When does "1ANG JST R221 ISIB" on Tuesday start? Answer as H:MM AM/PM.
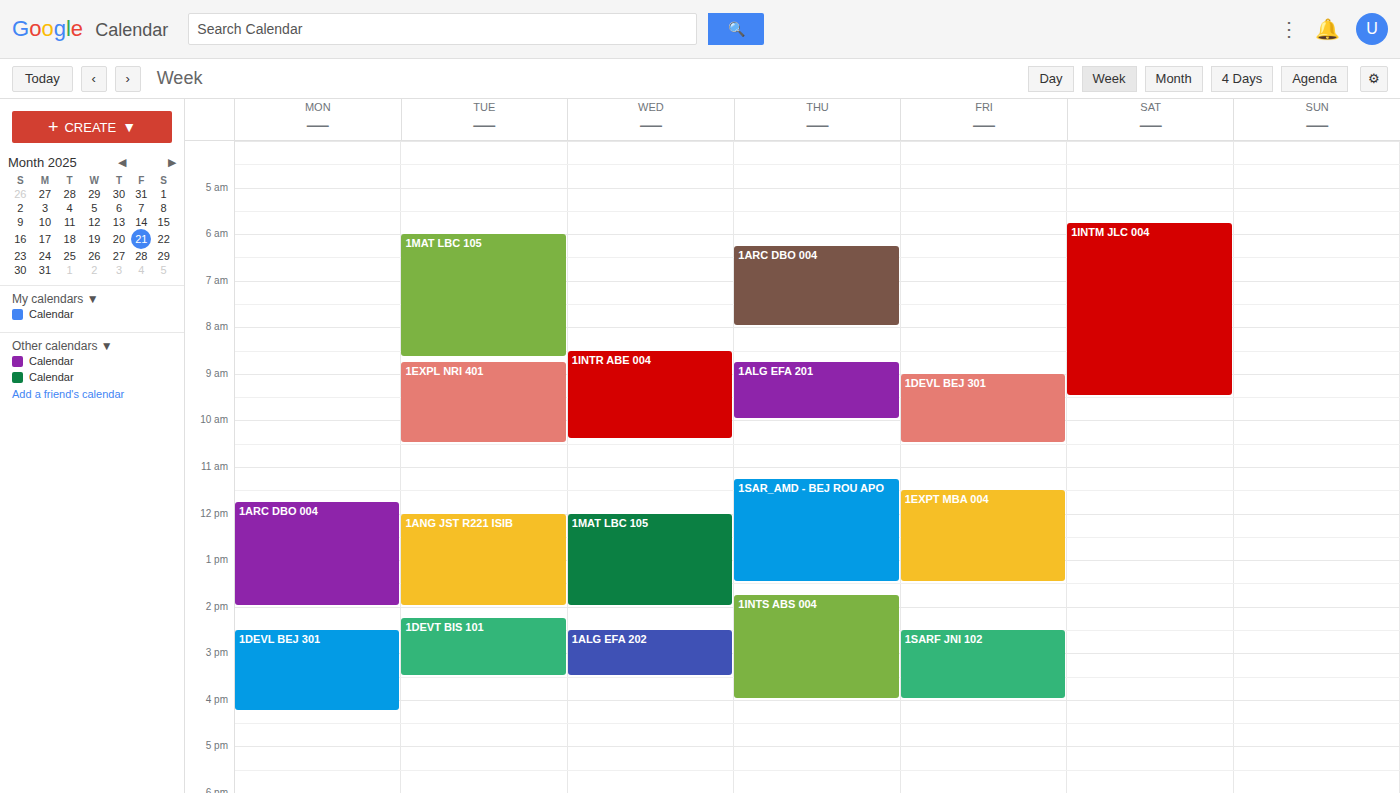
12:00 PM